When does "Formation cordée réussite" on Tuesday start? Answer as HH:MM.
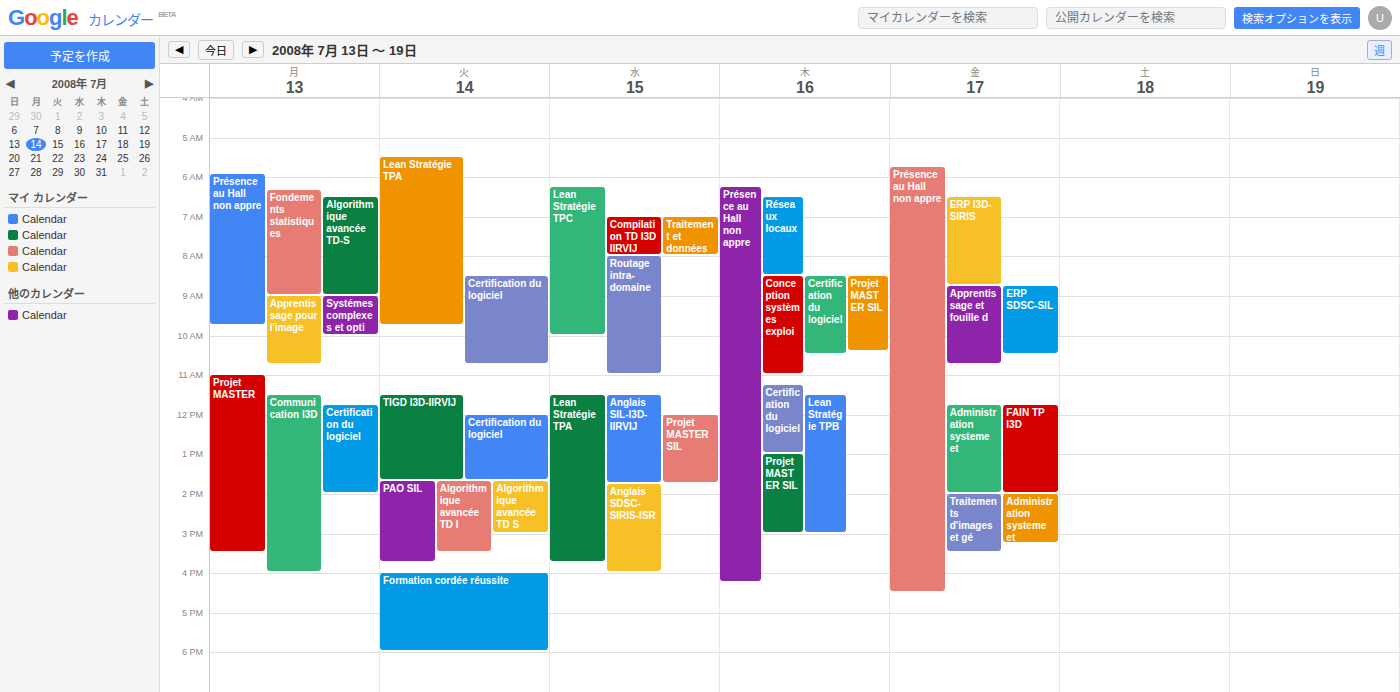
16:00